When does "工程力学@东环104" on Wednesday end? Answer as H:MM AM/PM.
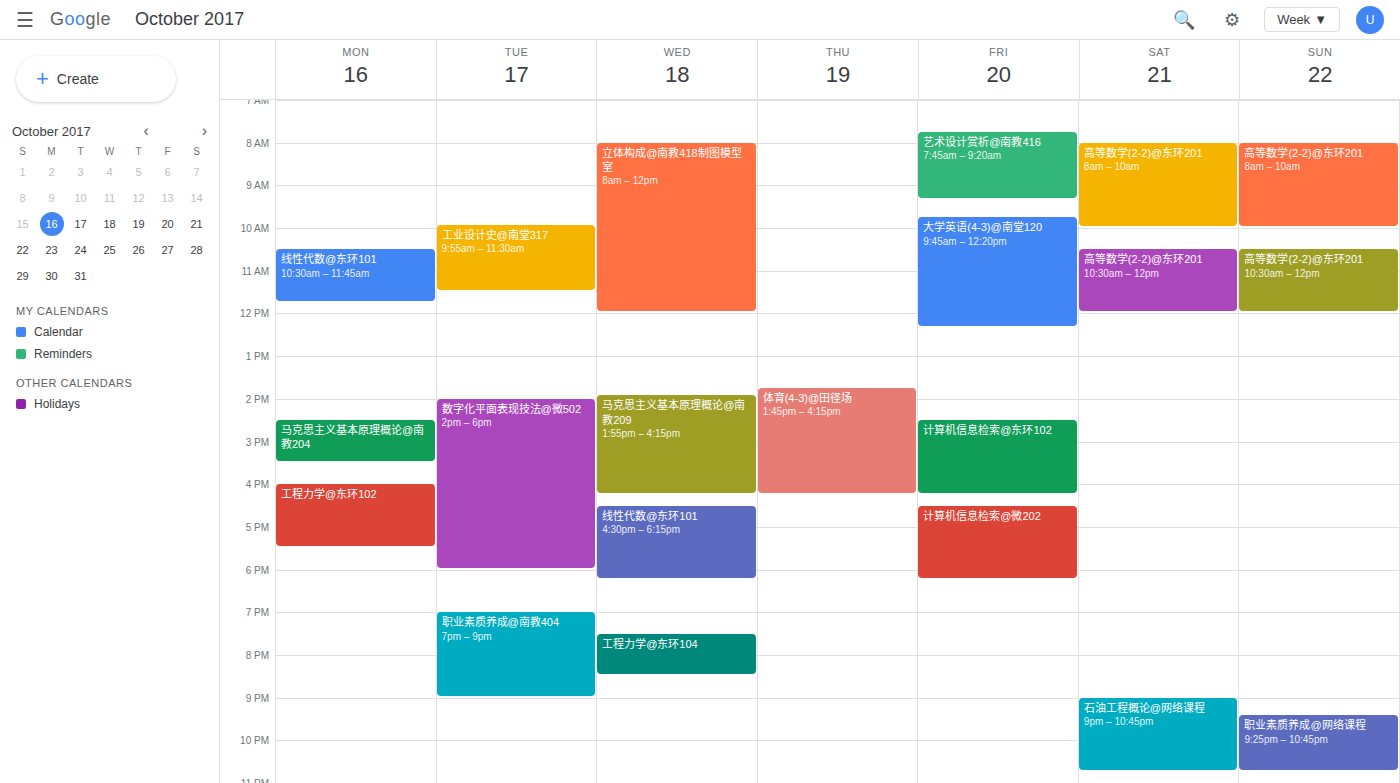
8:30 PM